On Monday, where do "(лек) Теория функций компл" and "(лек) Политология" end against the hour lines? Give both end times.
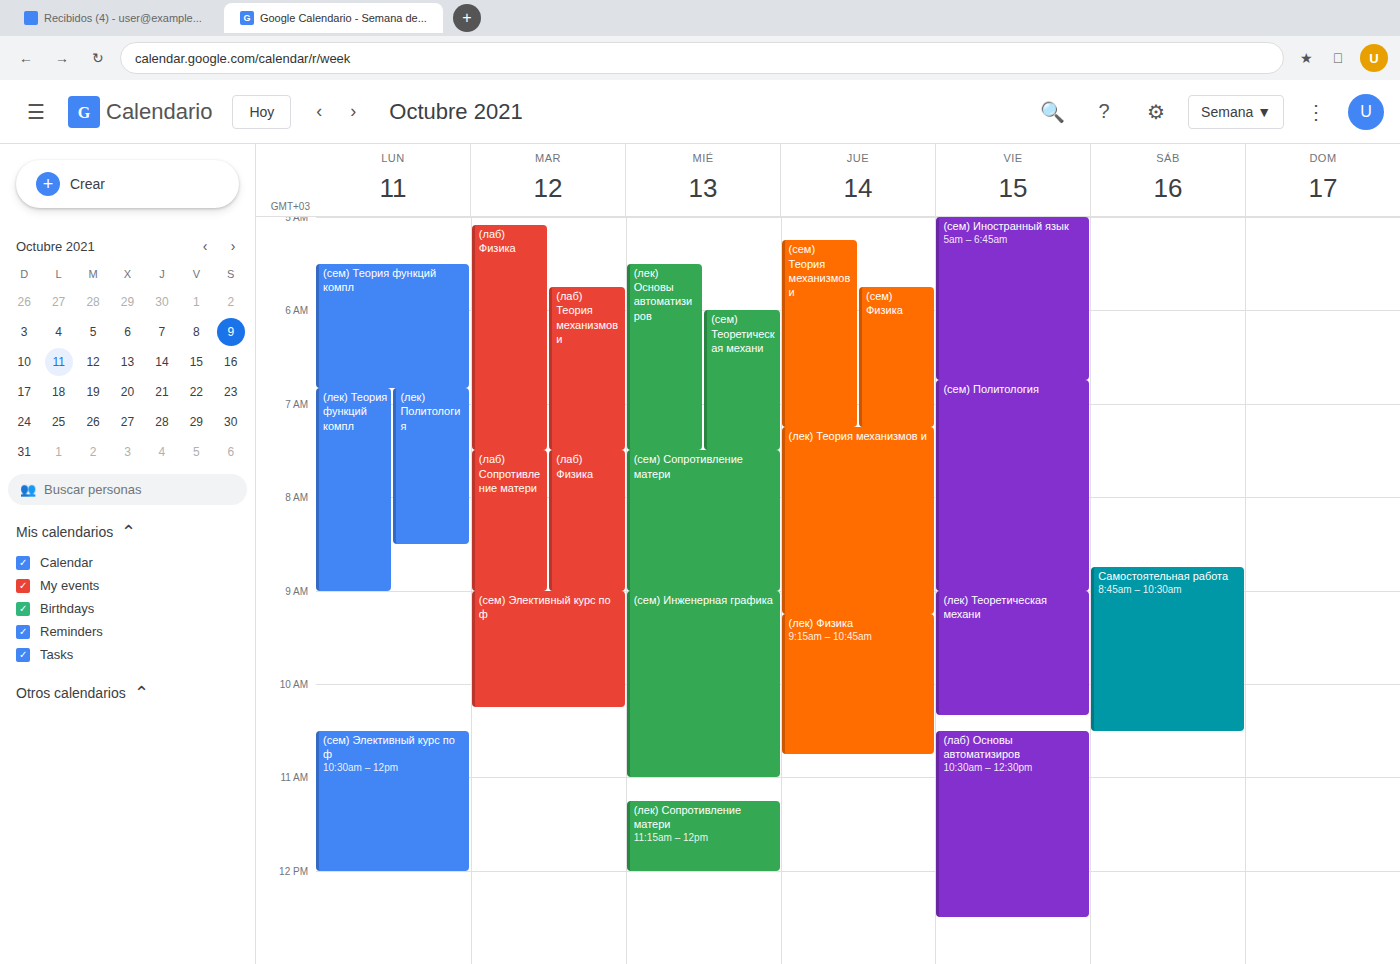
"(лек) Теория функций компл": 9:00 AM, exactly on the 9 AM line. "(лек) Политология": 8:30 AM, halfway between the 8 AM and 9 AM lines.